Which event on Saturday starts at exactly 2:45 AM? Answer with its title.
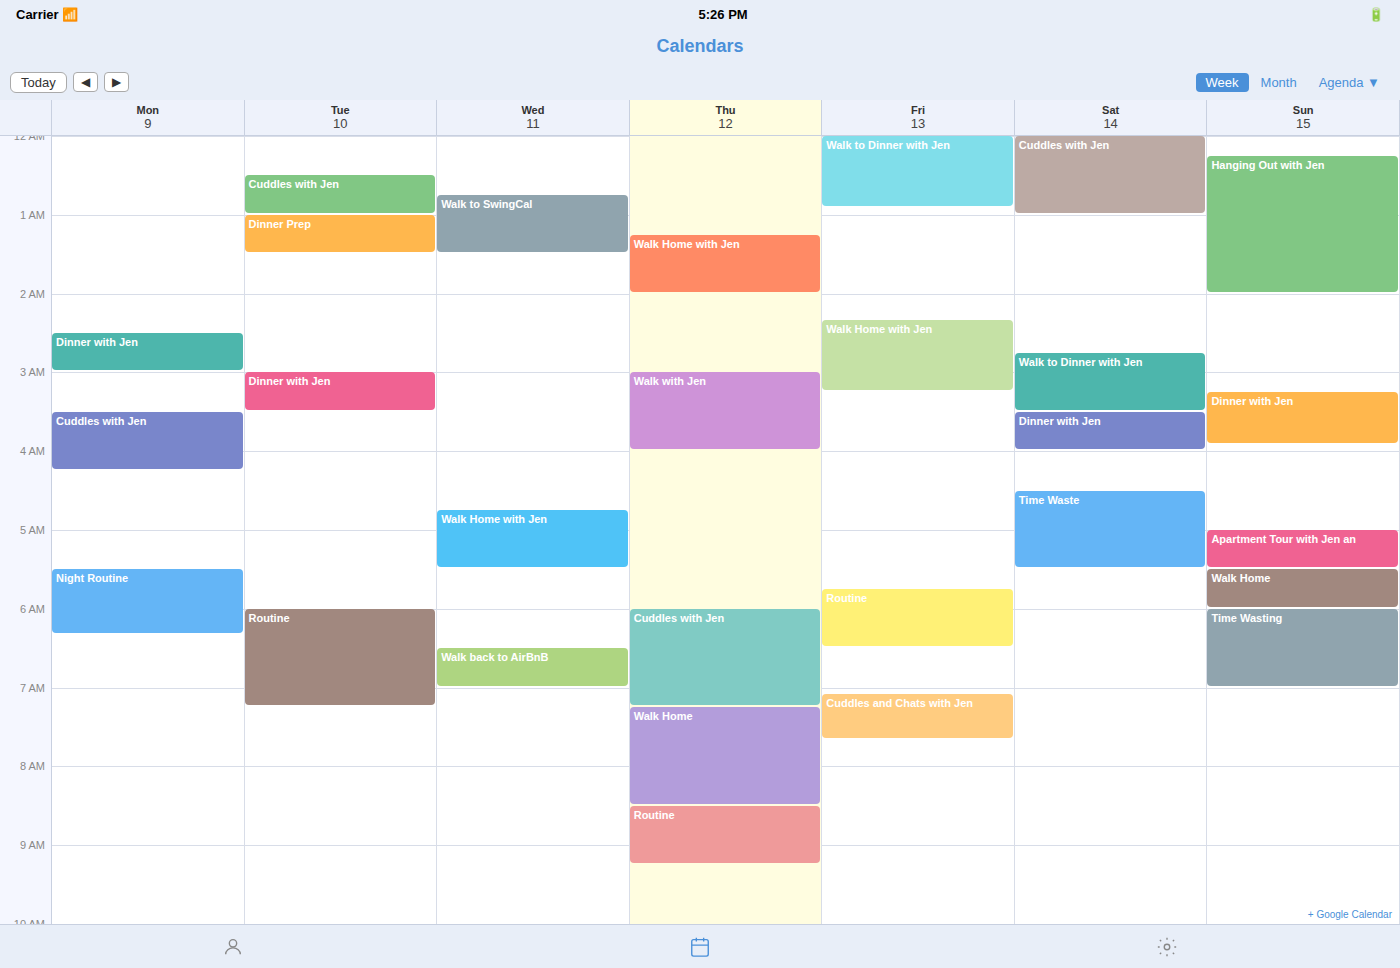
"Walk to Dinner with Jen"